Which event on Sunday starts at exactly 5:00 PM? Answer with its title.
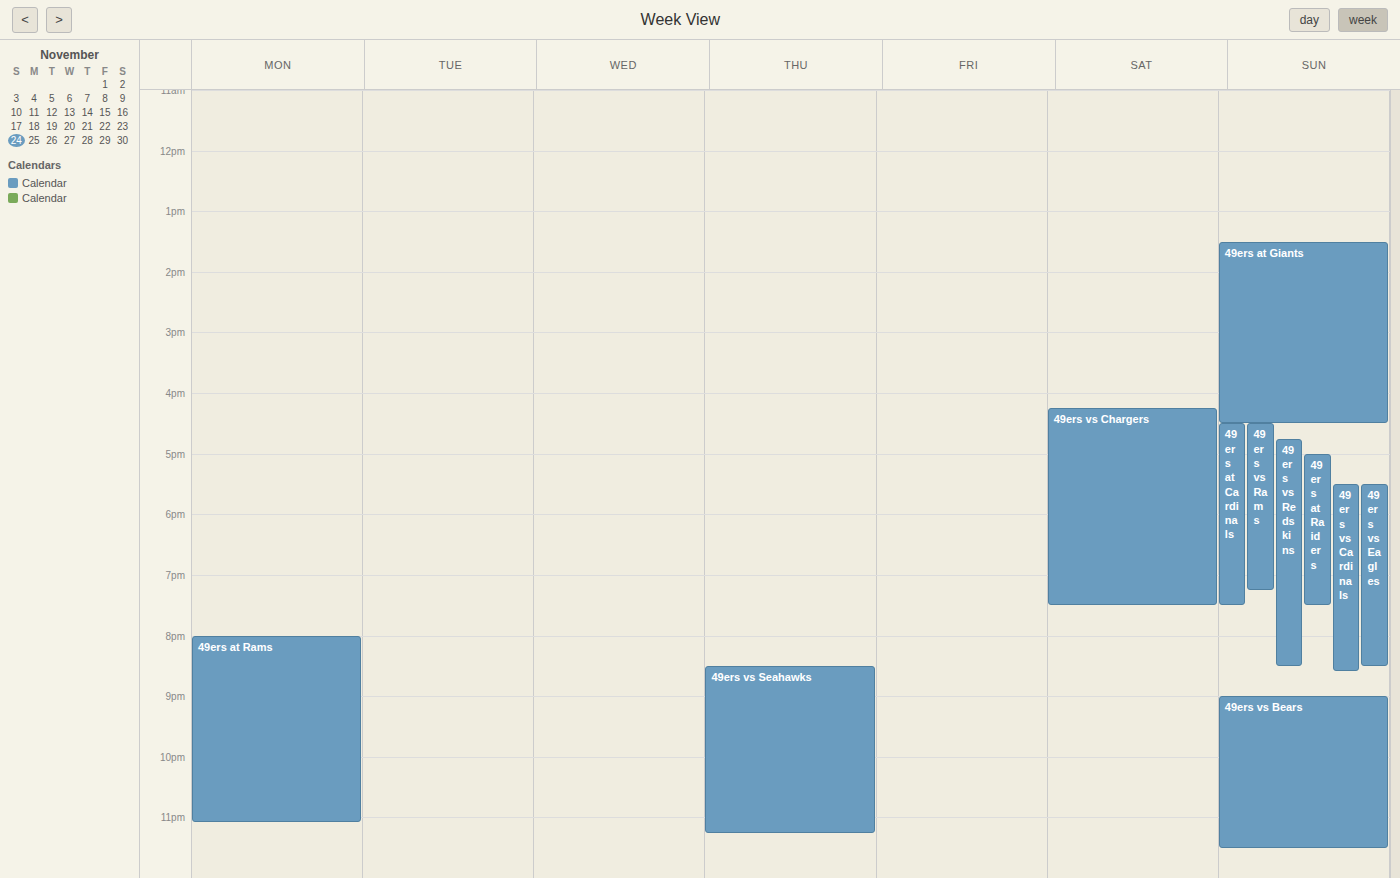
"49ers at Raiders"